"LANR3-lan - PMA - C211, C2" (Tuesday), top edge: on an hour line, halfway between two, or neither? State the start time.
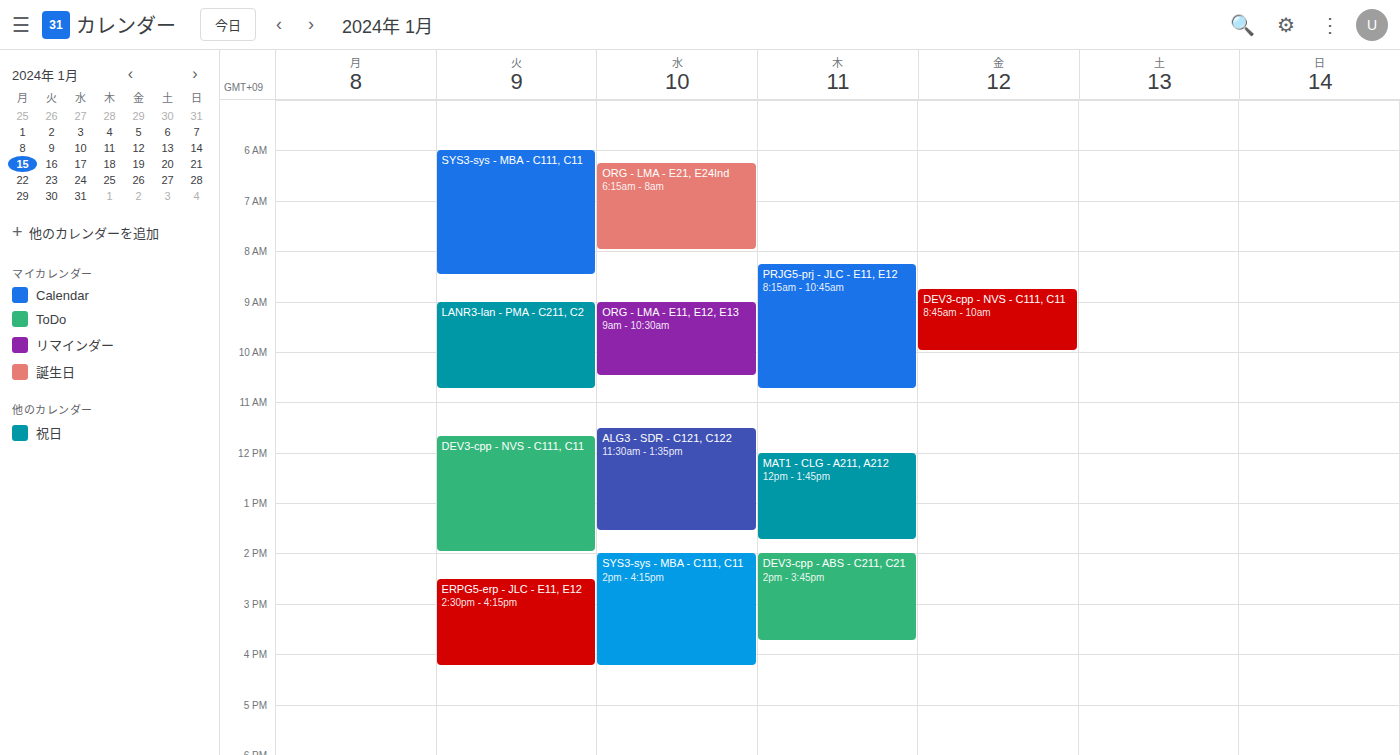
09:00 -- exactly on the 09:00 line.